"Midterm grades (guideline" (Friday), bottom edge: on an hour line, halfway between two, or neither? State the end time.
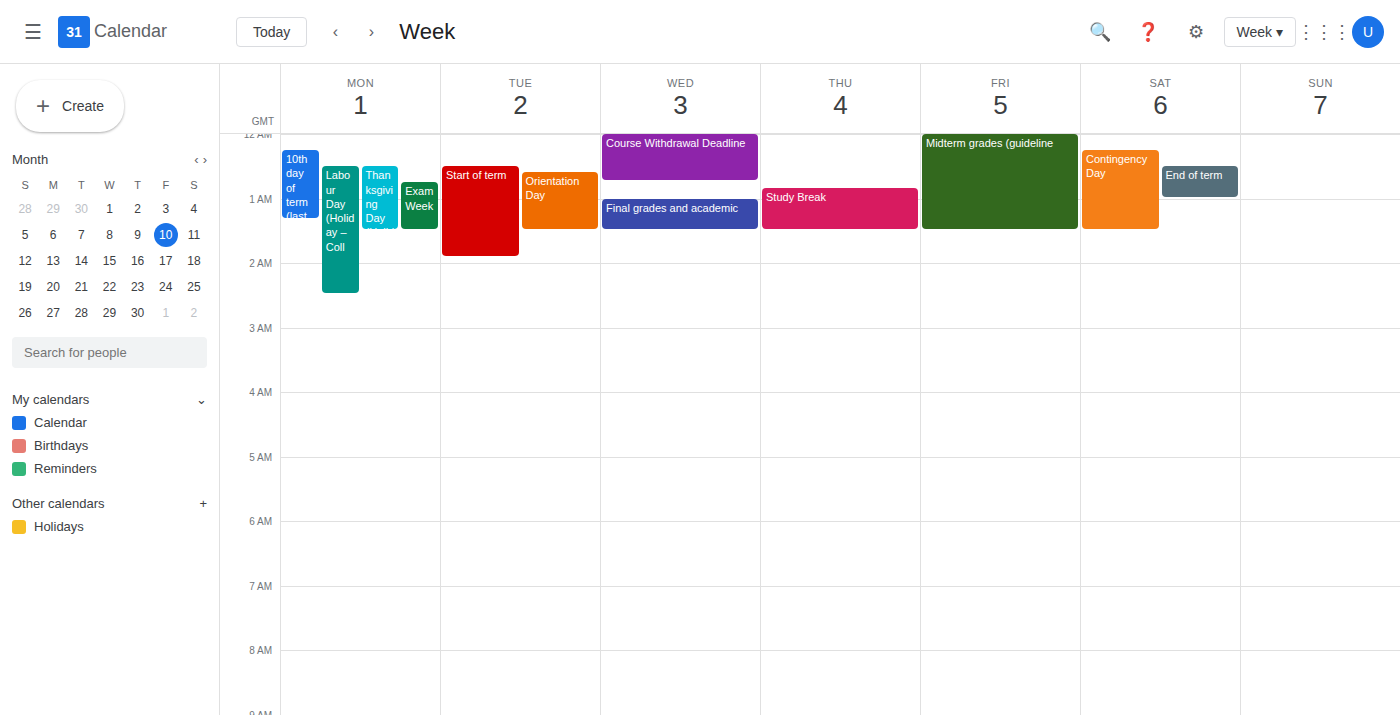
1:30 AM -- halfway between the 1 AM and 2 AM lines.